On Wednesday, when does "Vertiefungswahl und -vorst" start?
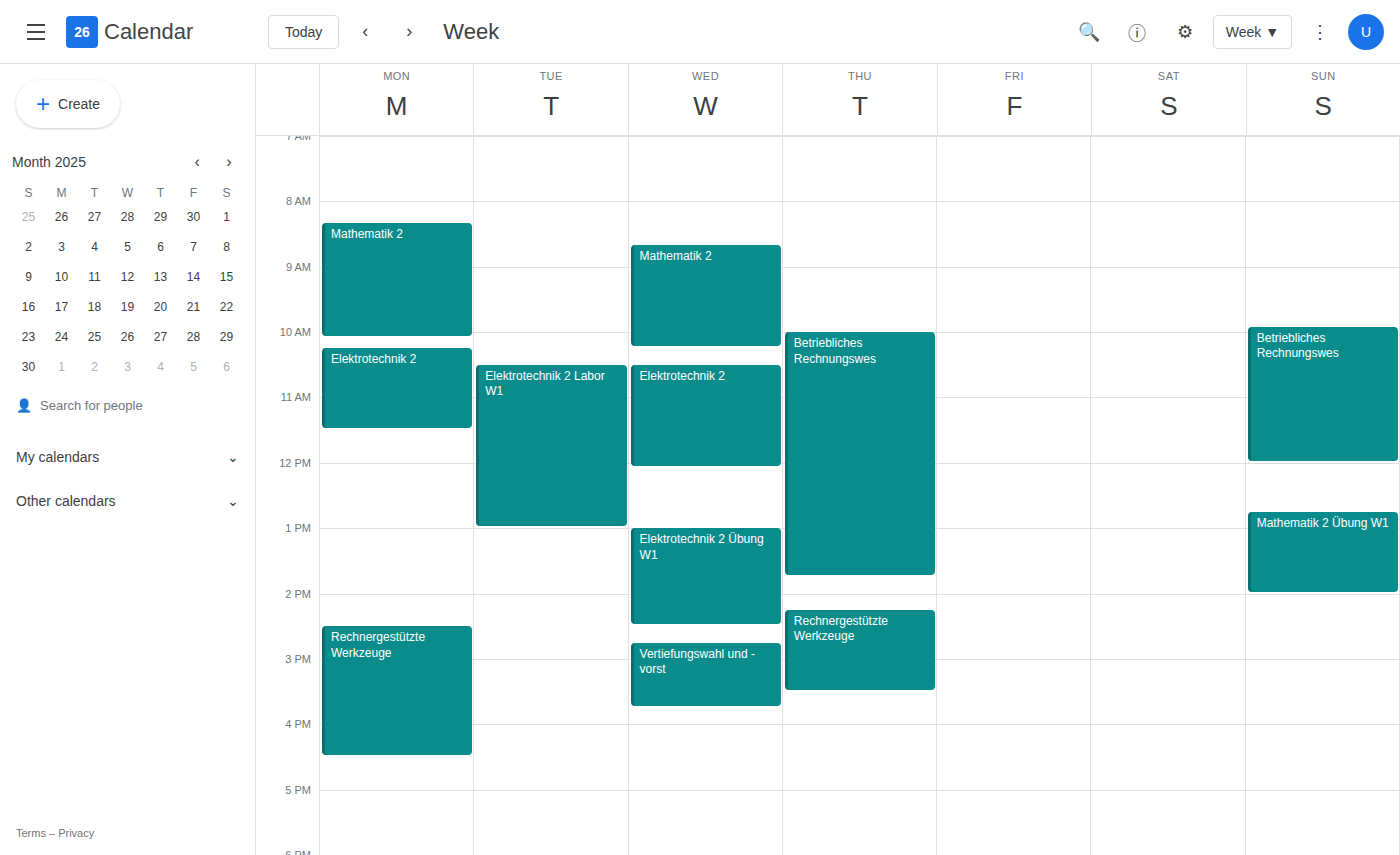
14:45